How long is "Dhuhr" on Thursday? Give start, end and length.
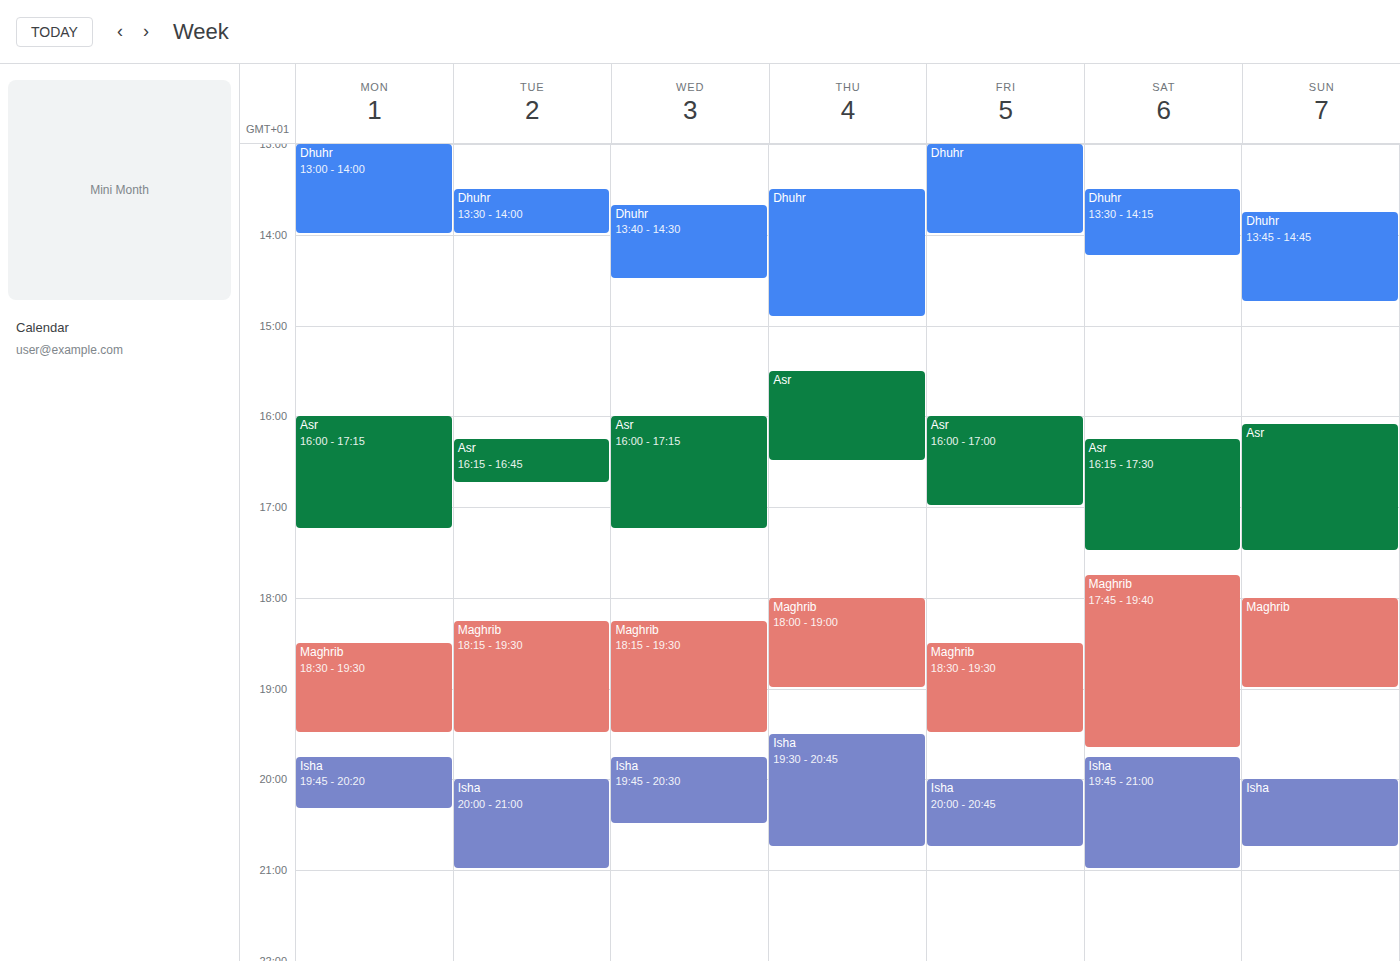
1:30 PM to 2:55 PM, 1 hour 25 minutes